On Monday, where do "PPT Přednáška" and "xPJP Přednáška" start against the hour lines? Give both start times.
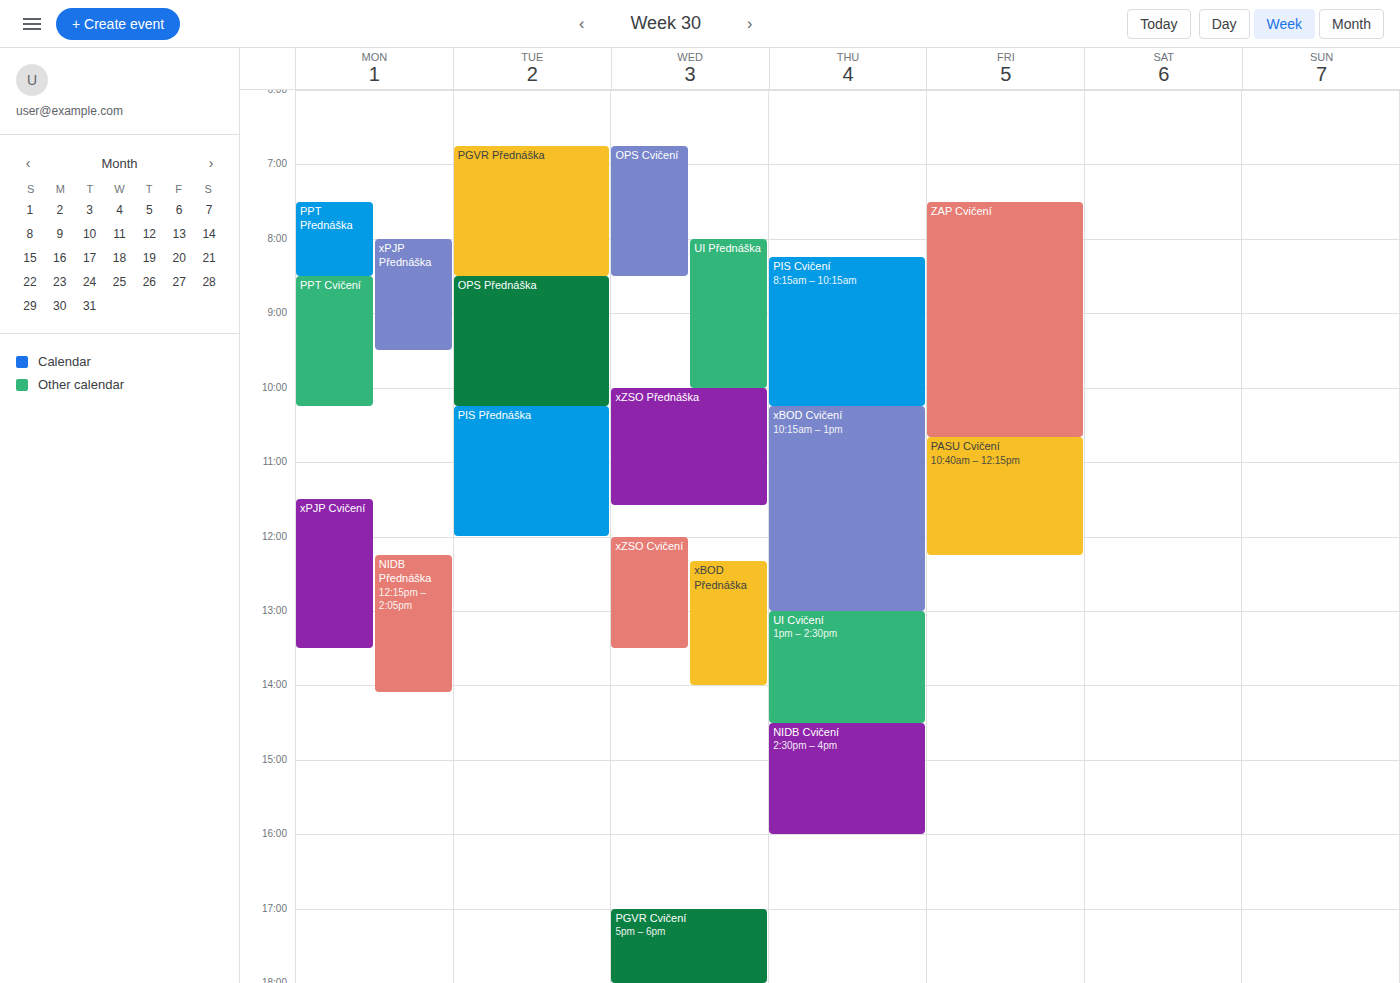
"PPT Přednáška": 7:30 AM, halfway between the 7 AM and 8 AM lines. "xPJP Přednáška": 8:00 AM, exactly on the 8 AM line.